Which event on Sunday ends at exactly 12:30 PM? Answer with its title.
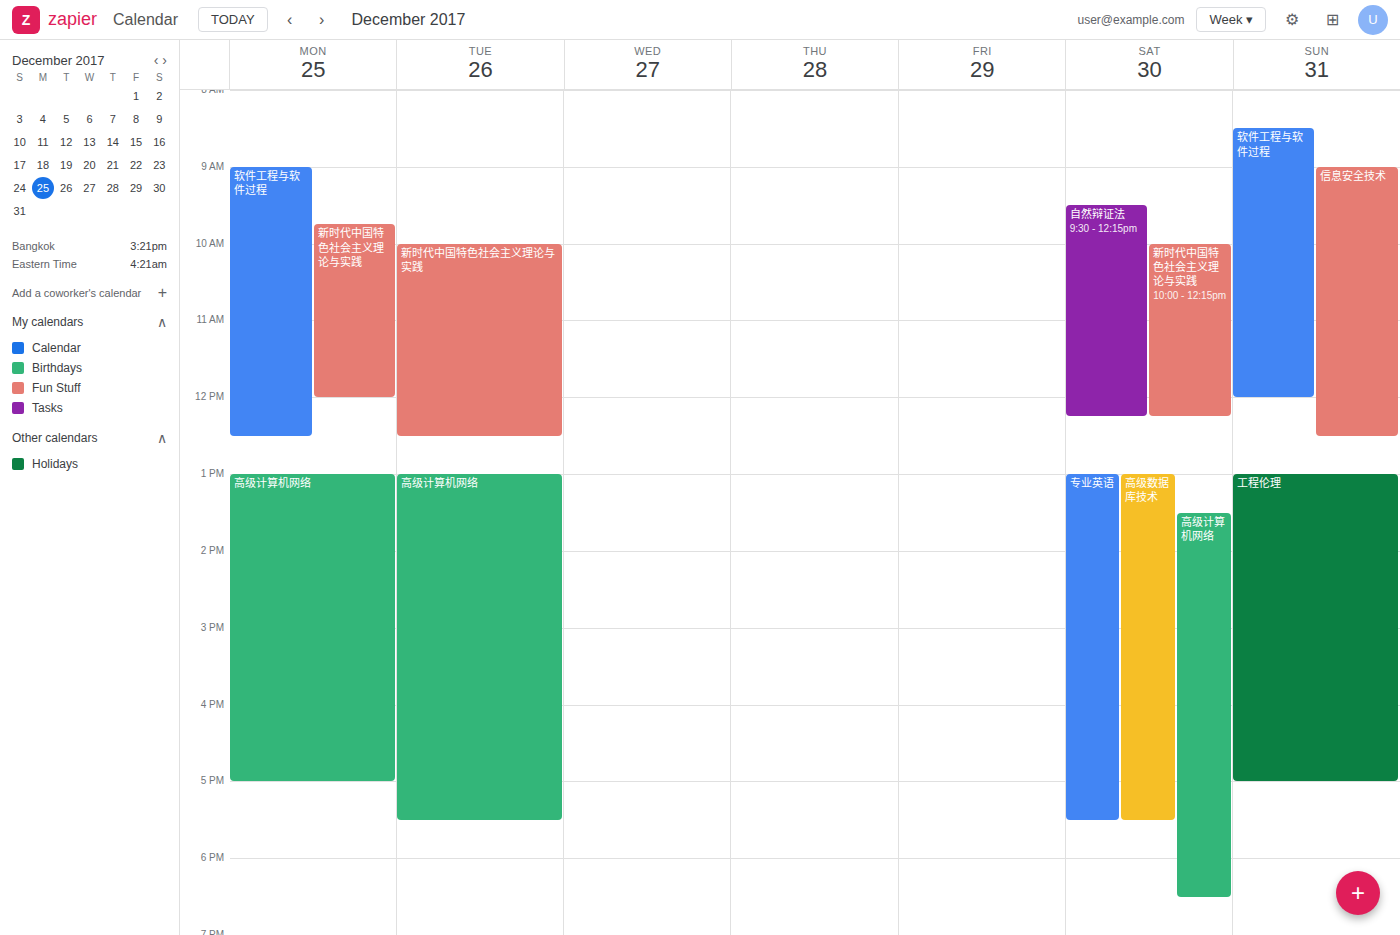
"信息安全技术"